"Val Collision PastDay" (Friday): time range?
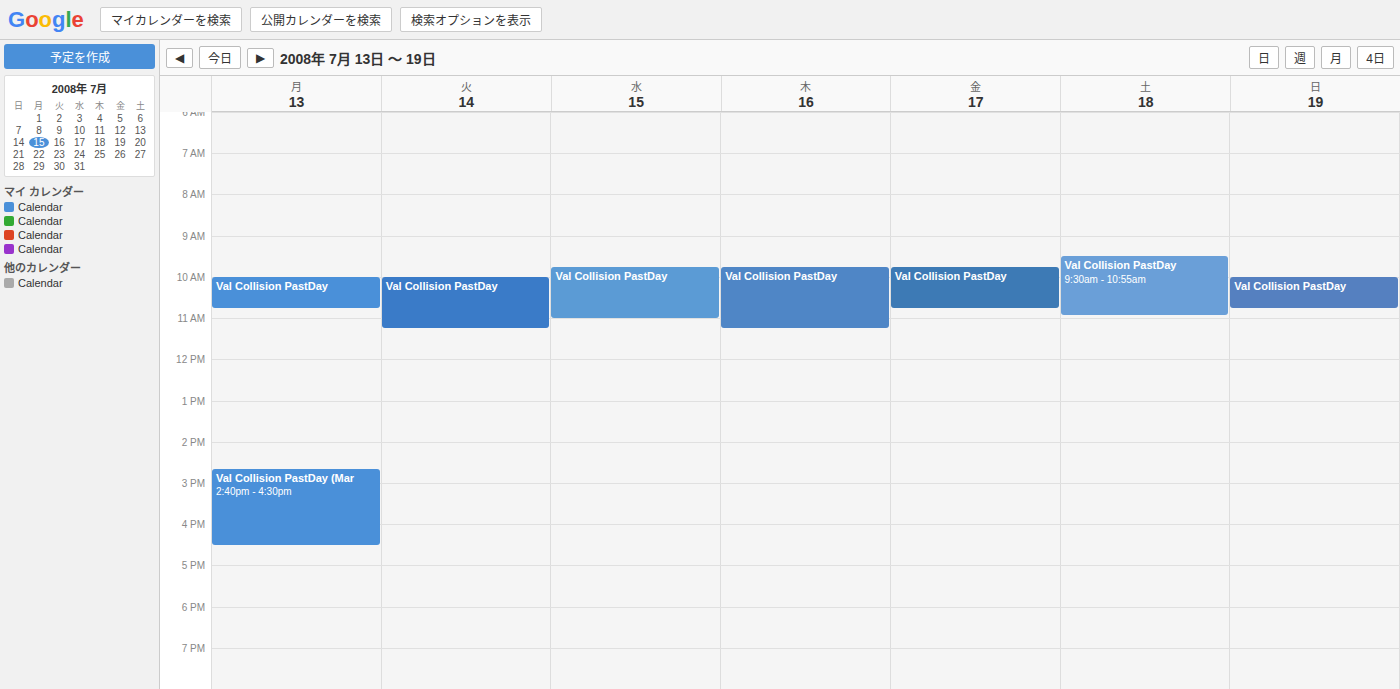
9:45 AM to 10:45 AM